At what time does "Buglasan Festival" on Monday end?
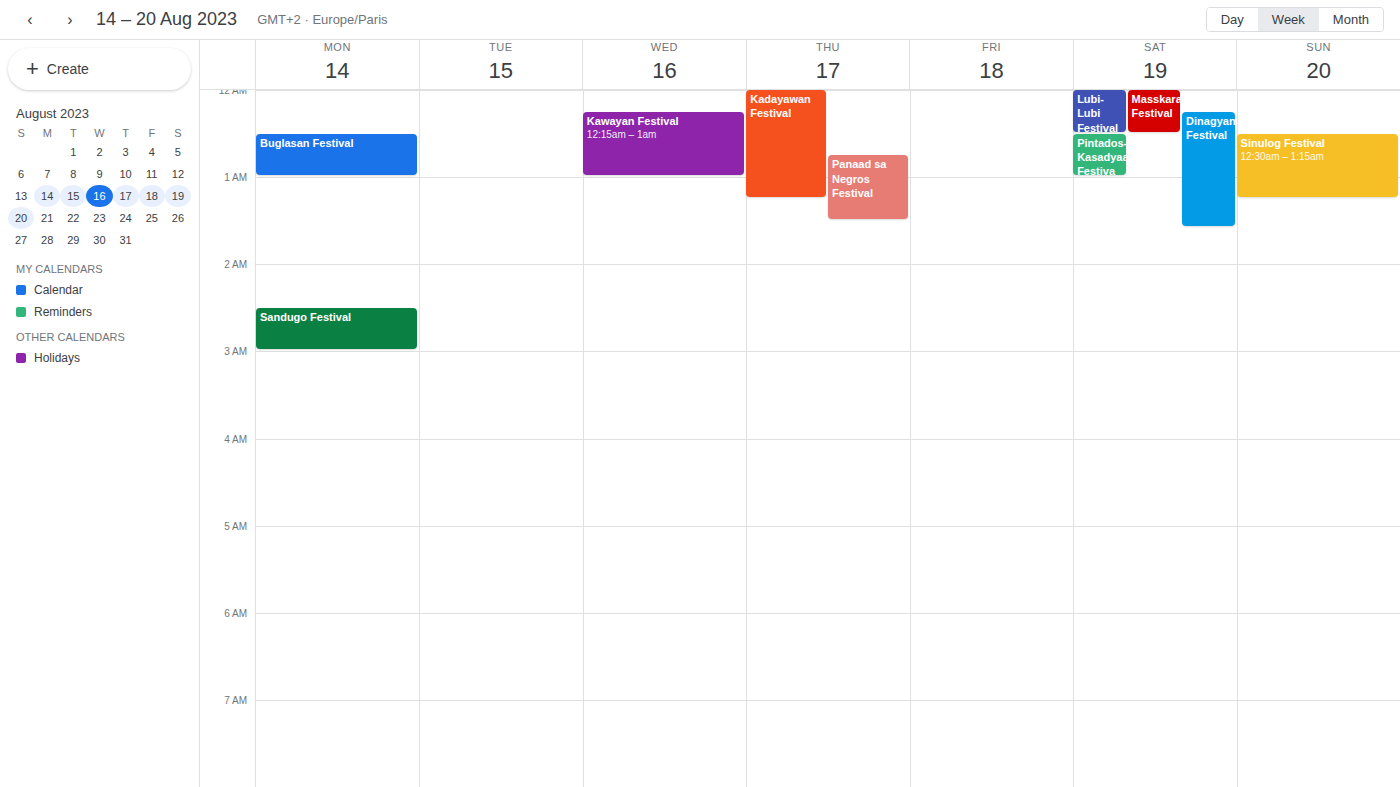
1:00 AM